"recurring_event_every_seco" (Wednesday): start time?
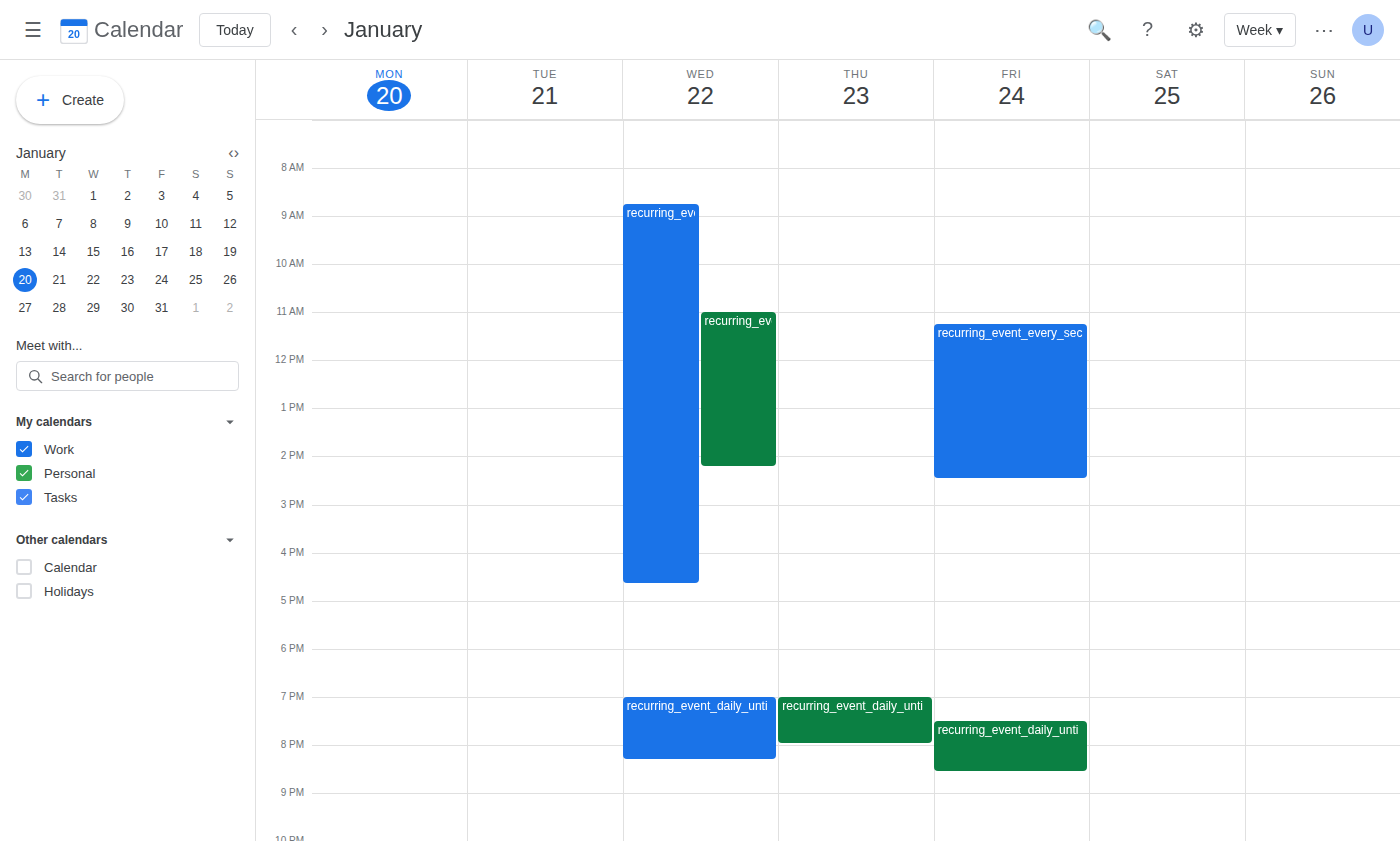
11:00 AM